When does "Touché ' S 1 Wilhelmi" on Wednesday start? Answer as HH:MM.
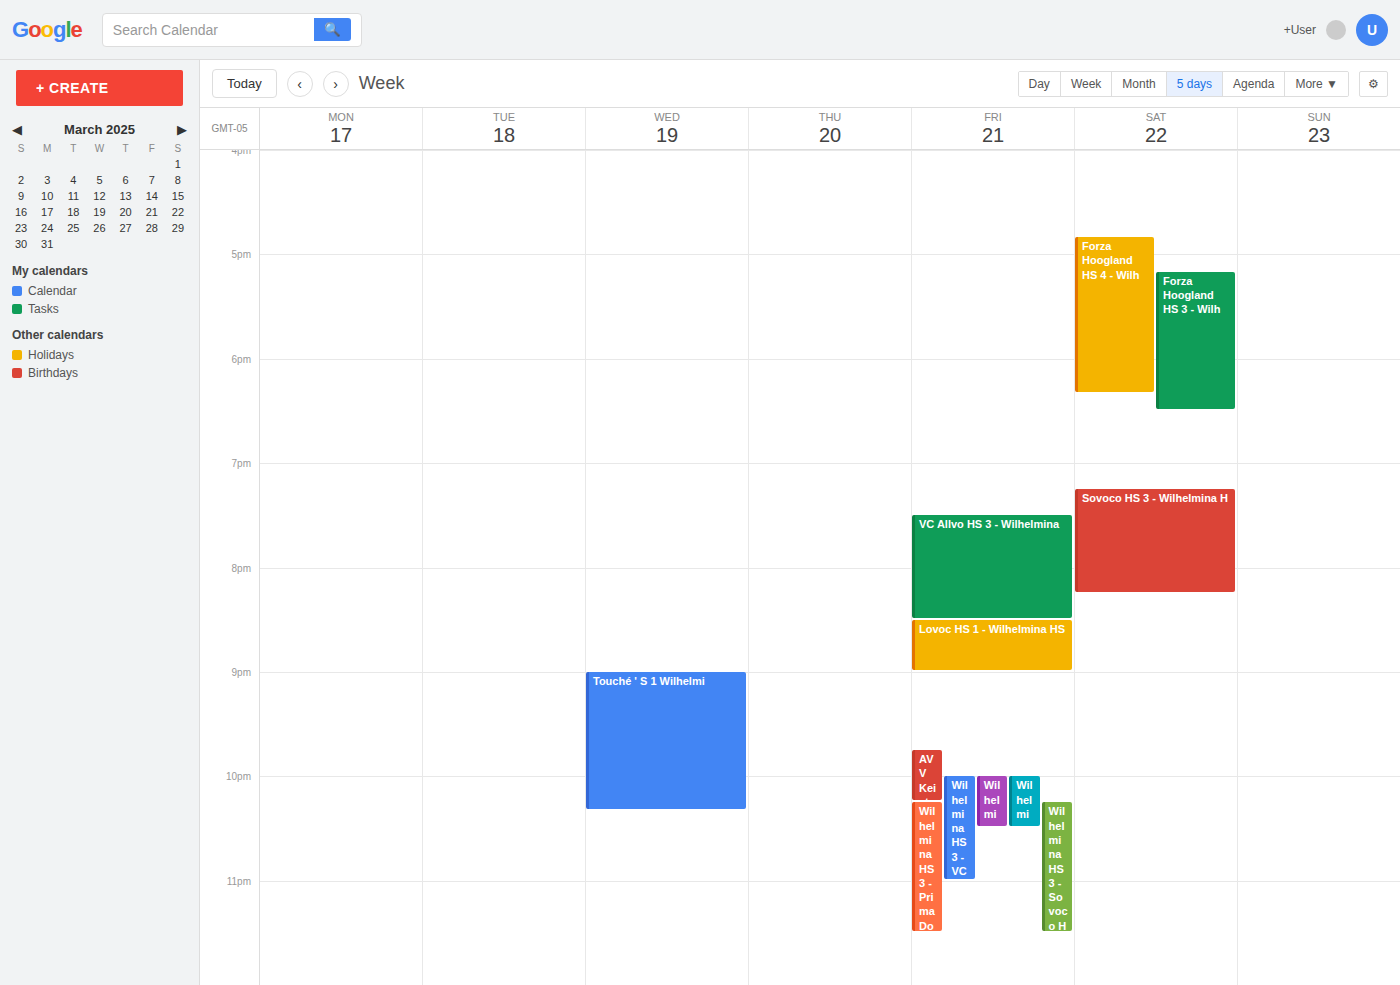
21:00